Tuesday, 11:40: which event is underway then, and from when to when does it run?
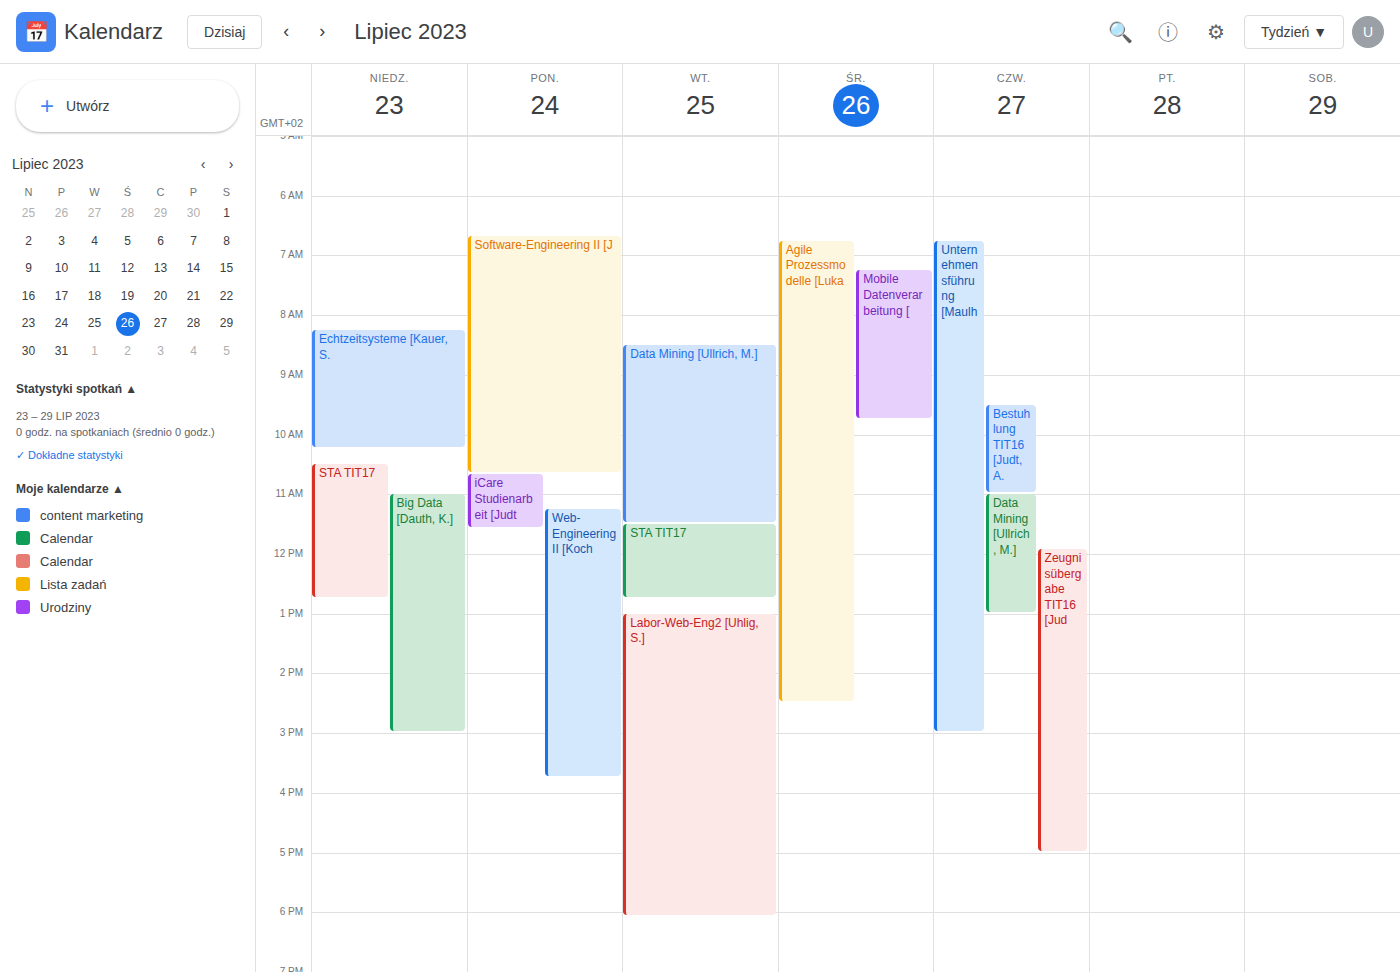
"STA TIT17", 11:30 to 12:45